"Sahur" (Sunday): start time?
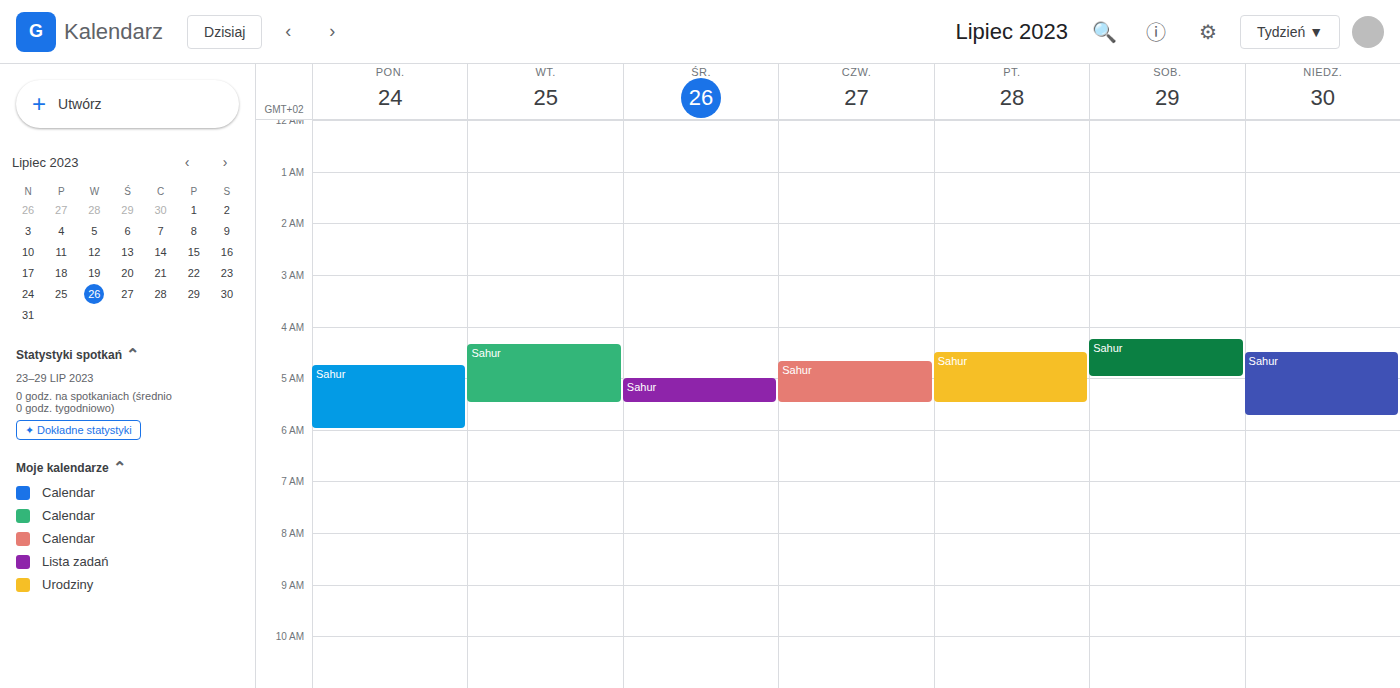
4:30 AM